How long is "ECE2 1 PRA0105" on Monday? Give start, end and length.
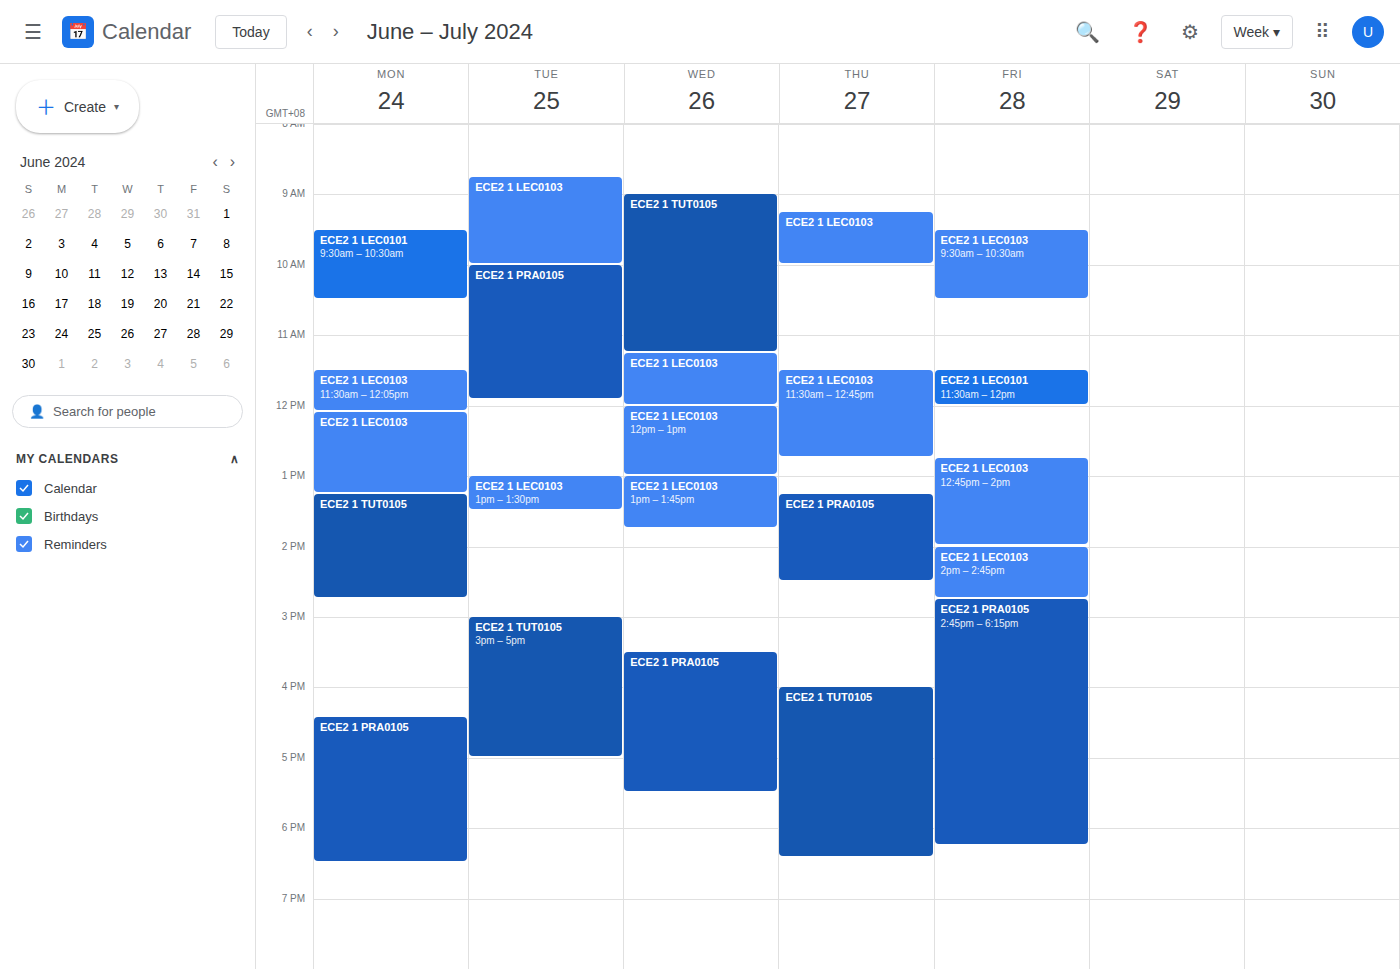
4:25 PM to 6:30 PM, 2 hours 5 minutes